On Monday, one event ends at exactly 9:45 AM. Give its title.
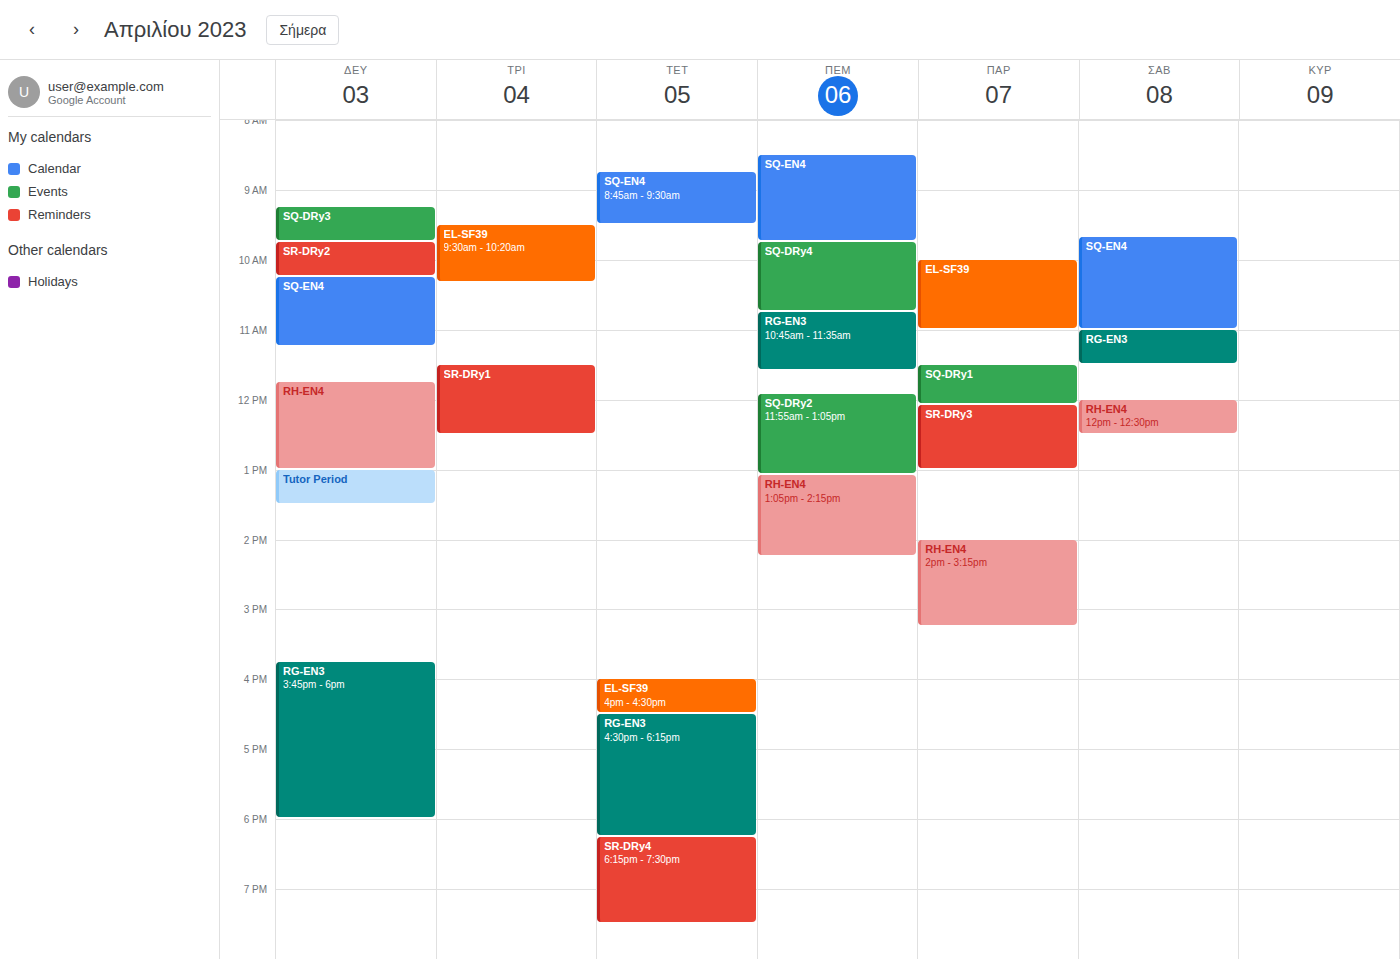
"SQ-DRy3"